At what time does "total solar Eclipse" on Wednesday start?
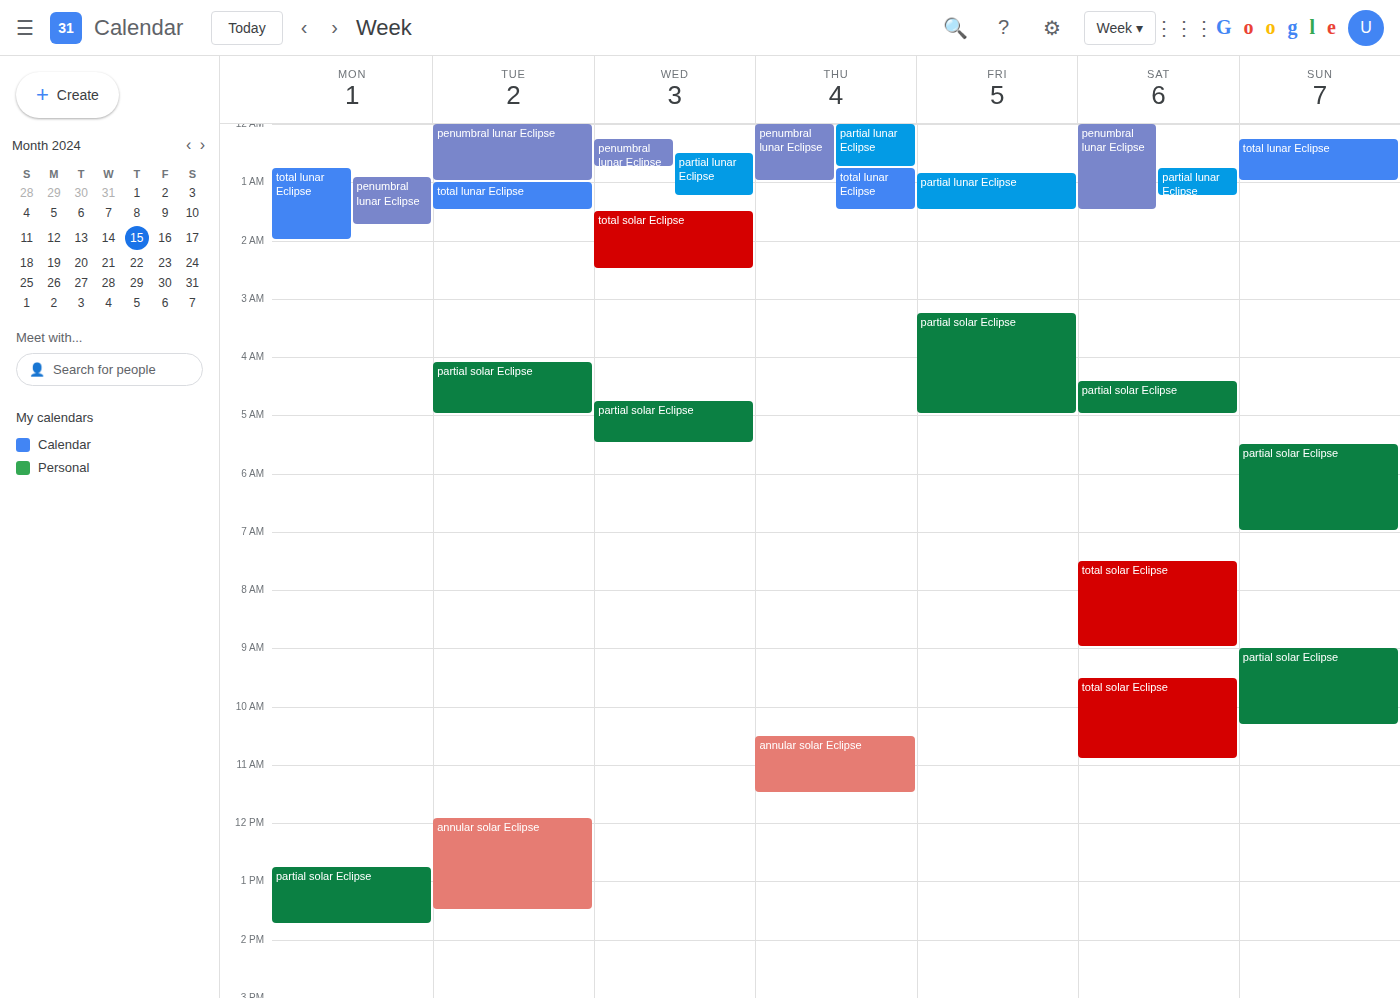
1:30 AM